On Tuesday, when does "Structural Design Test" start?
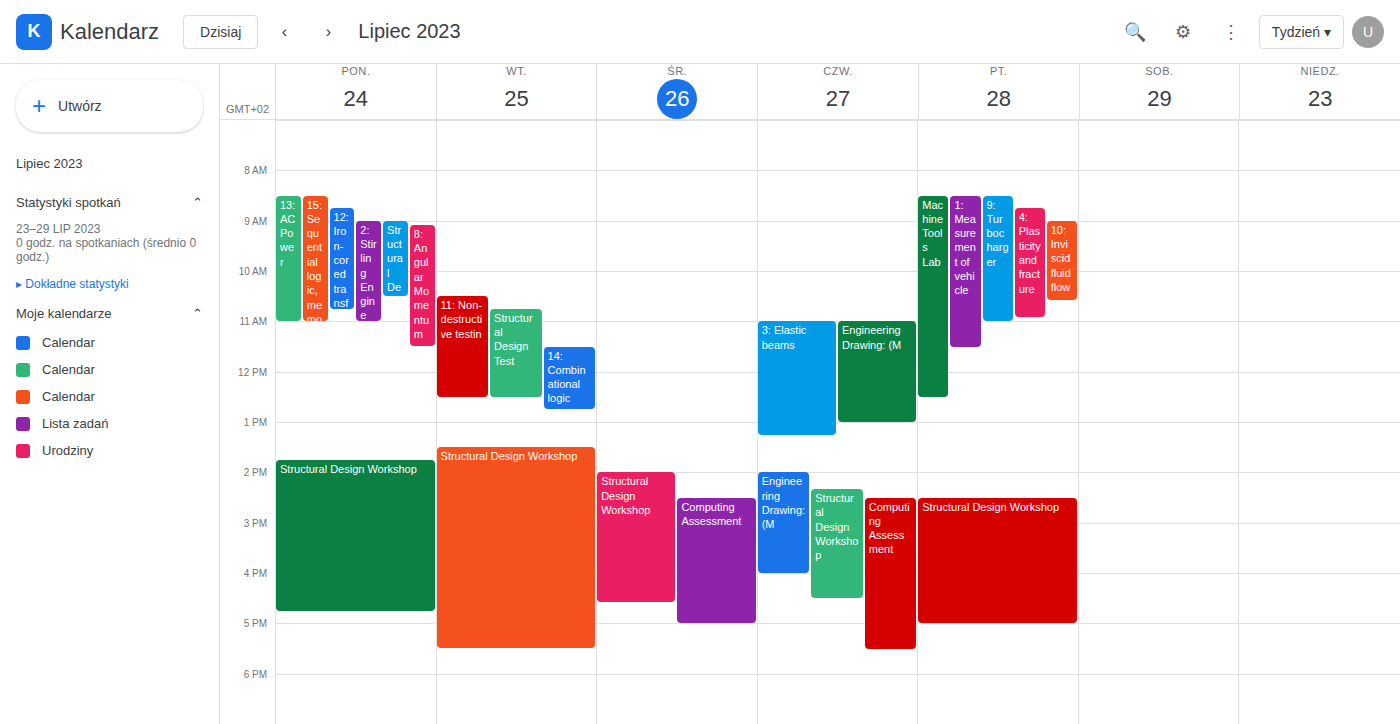
10:45 AM